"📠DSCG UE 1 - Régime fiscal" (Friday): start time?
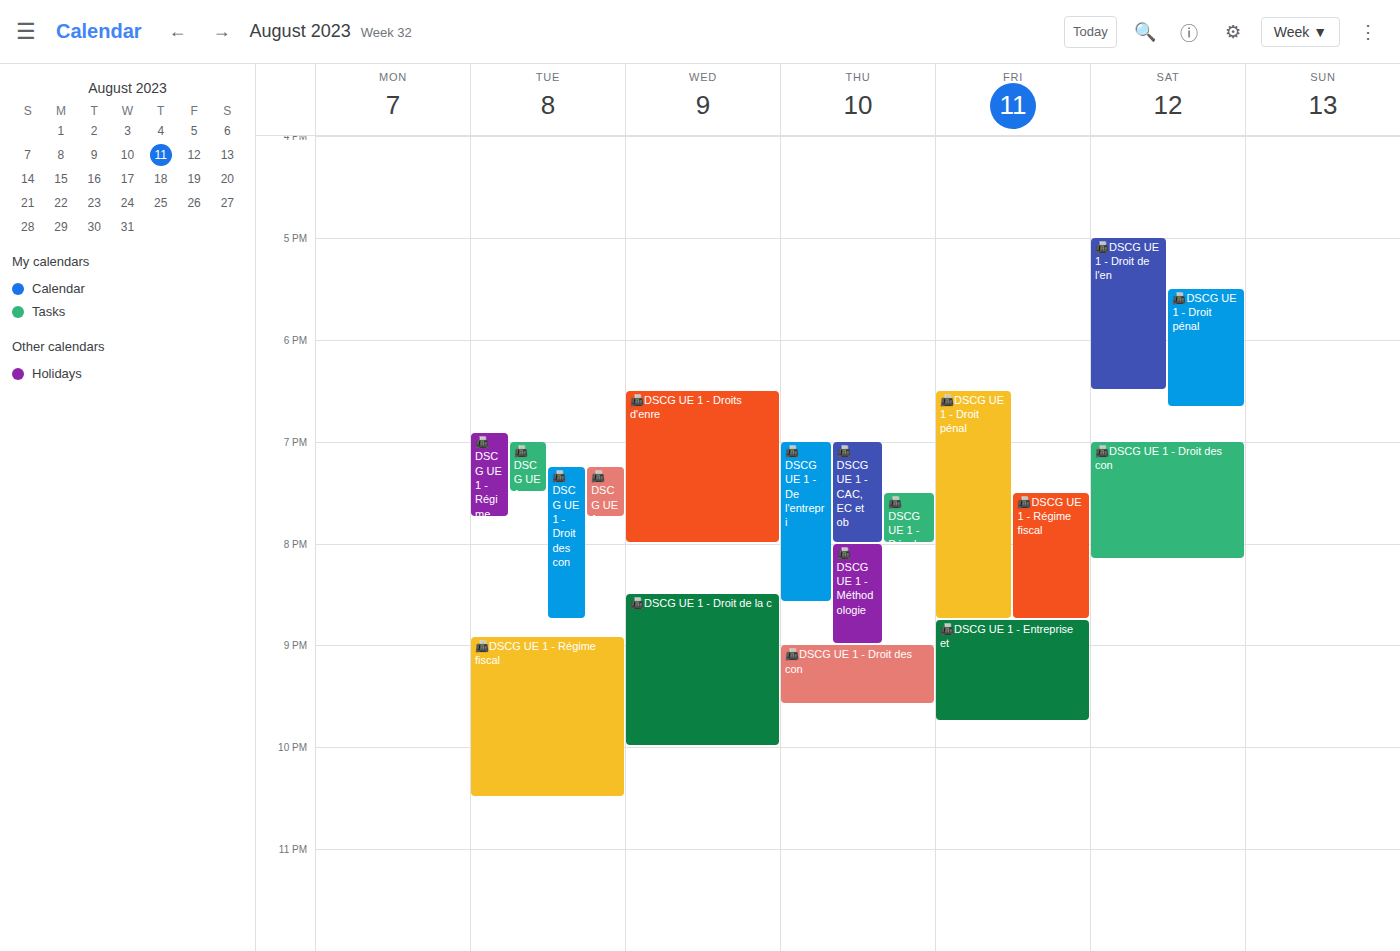
7:30 PM